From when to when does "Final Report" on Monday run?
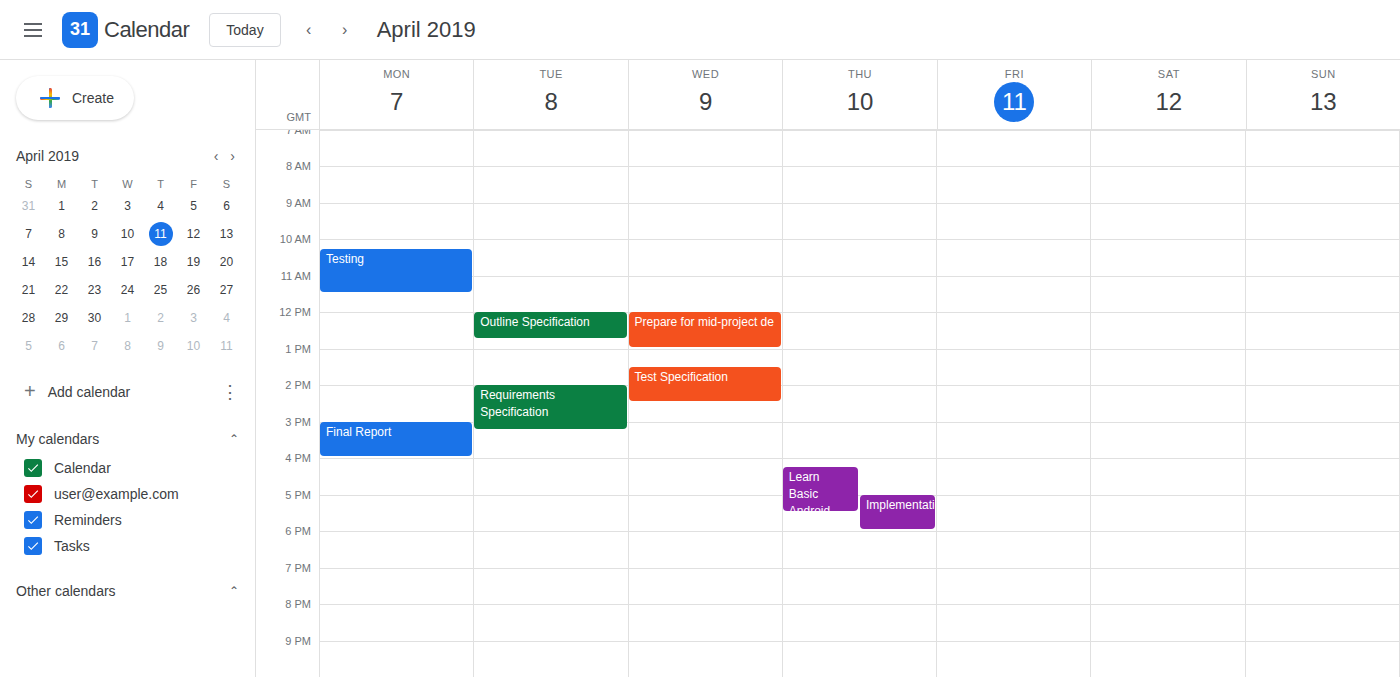
3:00 PM to 4:00 PM